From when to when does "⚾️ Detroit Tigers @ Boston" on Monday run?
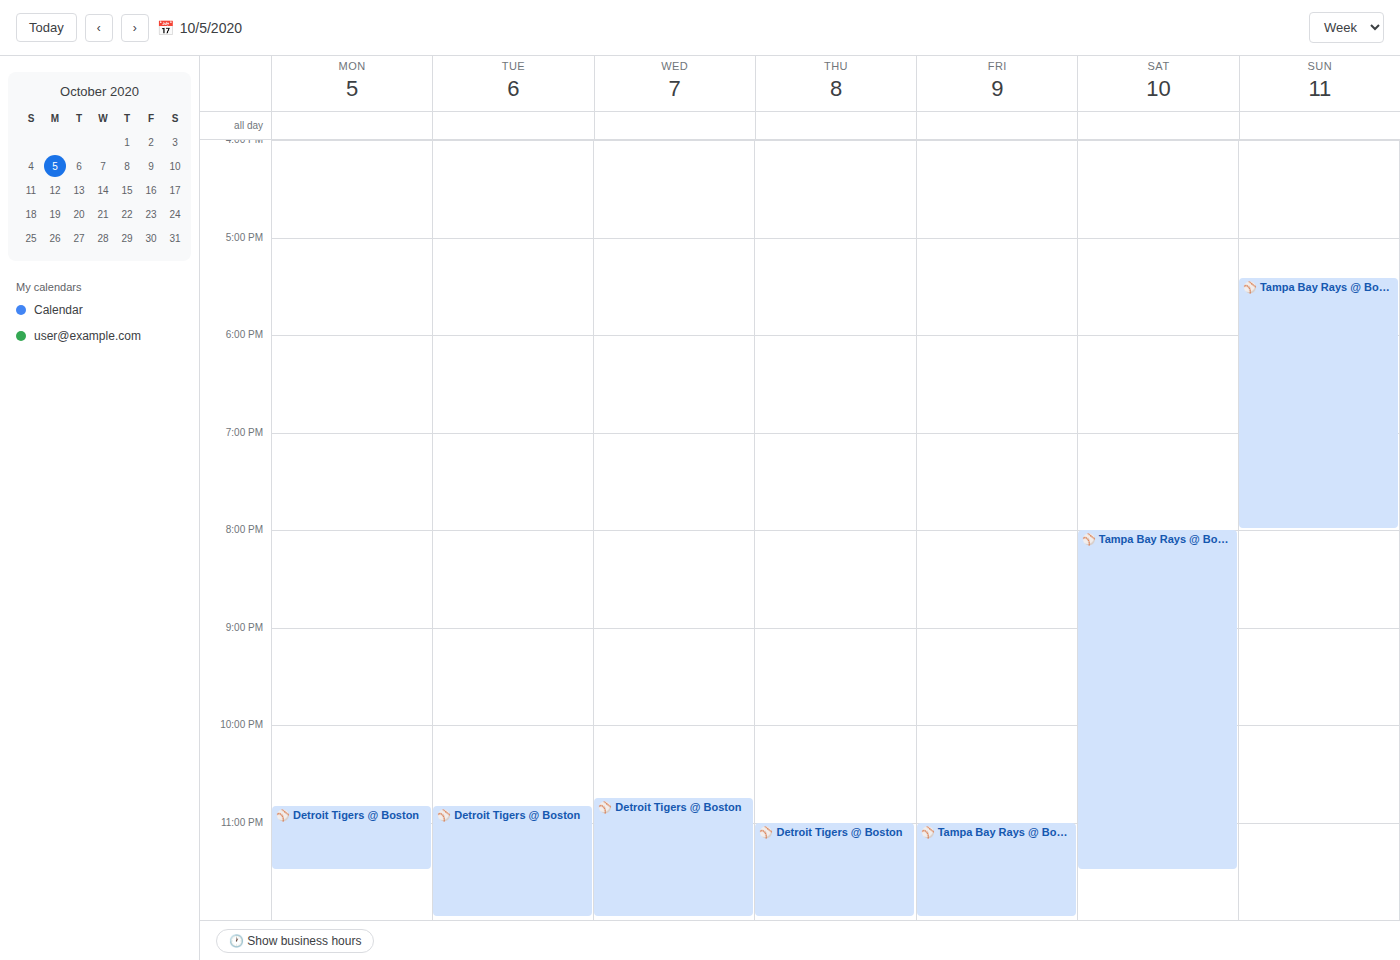
10:50 PM to 11:30 PM